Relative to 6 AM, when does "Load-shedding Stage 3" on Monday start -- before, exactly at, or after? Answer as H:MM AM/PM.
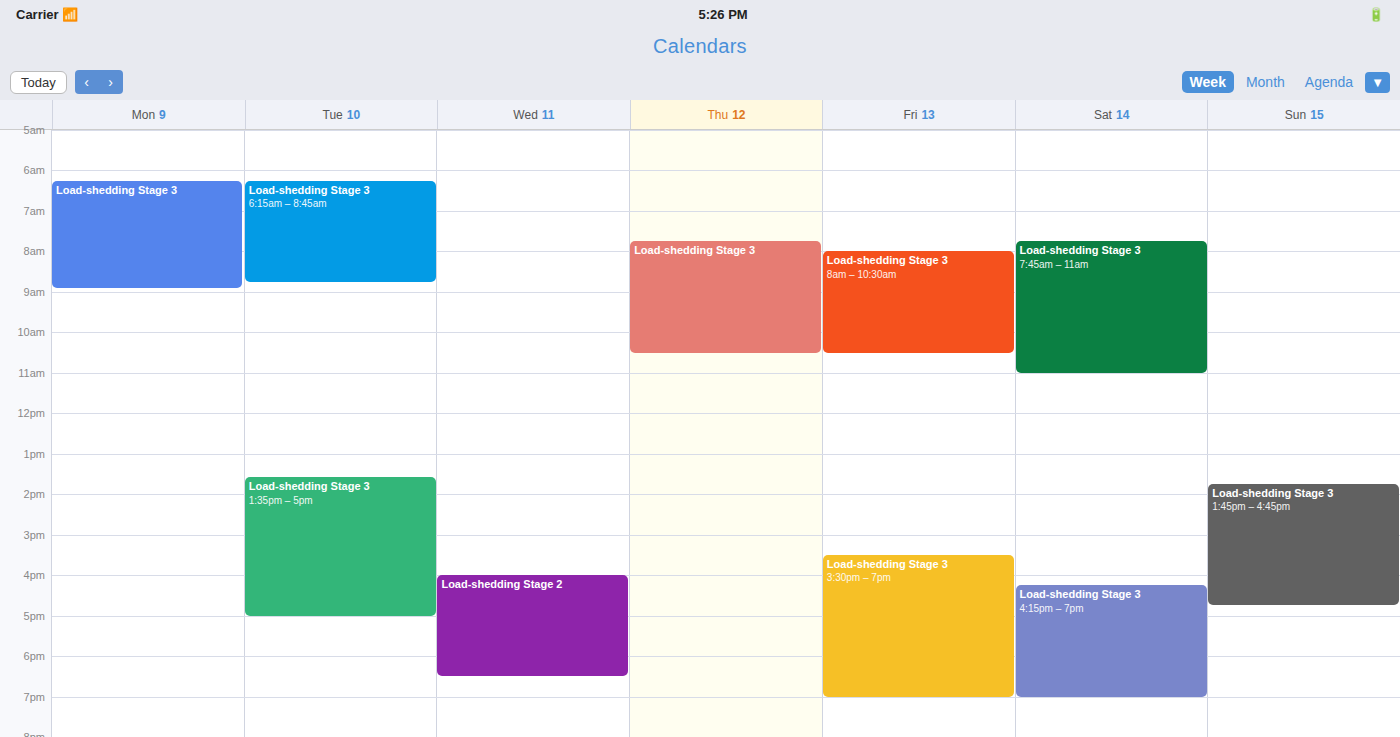
6:15 AM -- after 6 AM, 15 minutes below the 6 AM line.